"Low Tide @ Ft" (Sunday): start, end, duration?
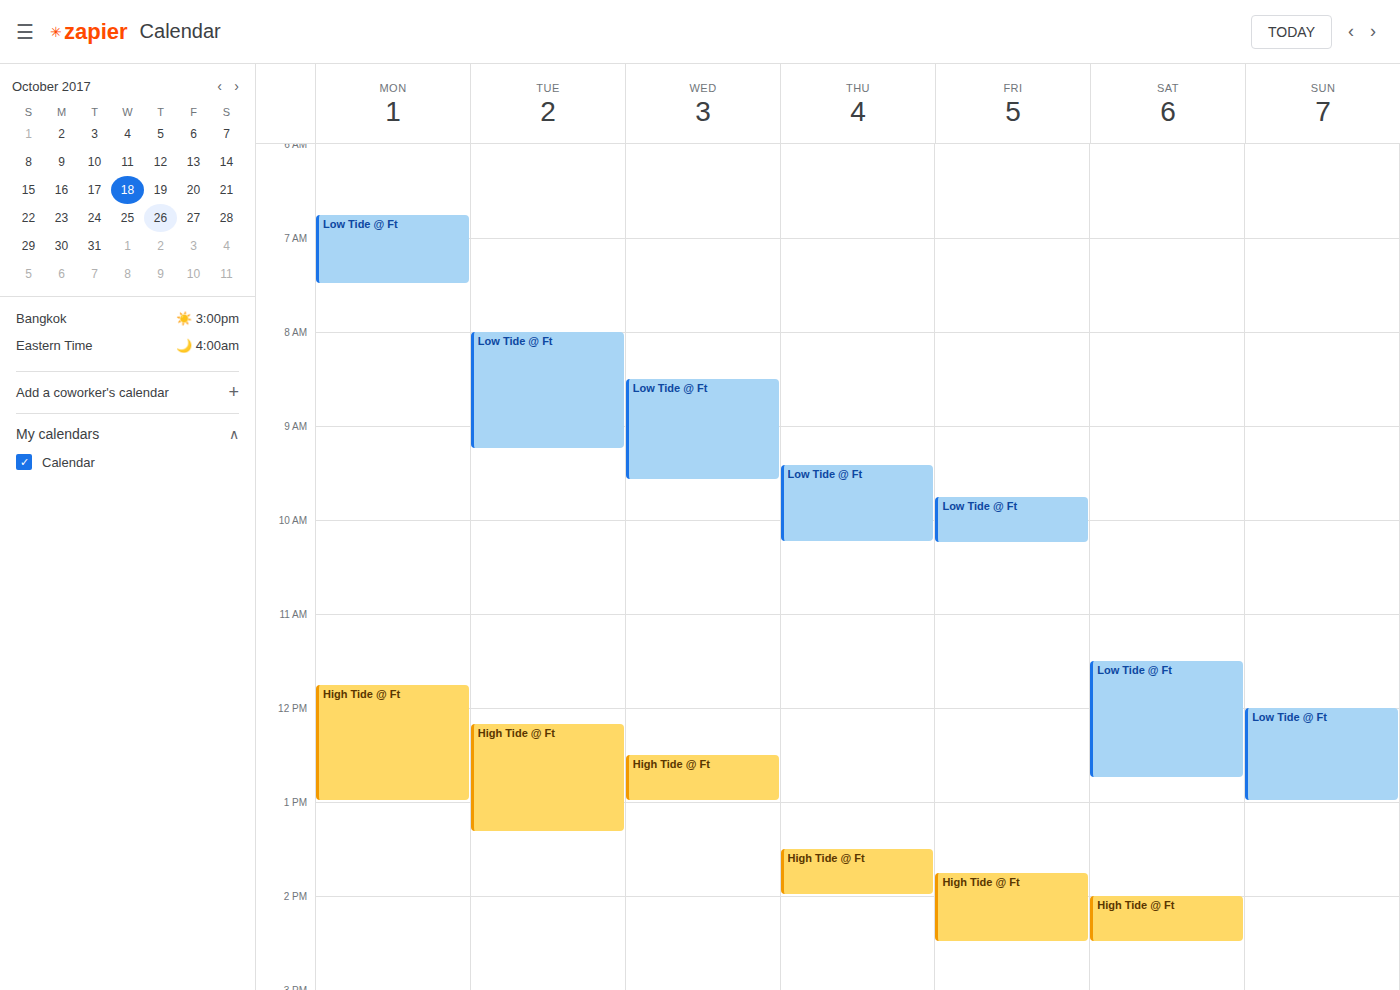
12:00 PM to 1:00 PM, 1 hour